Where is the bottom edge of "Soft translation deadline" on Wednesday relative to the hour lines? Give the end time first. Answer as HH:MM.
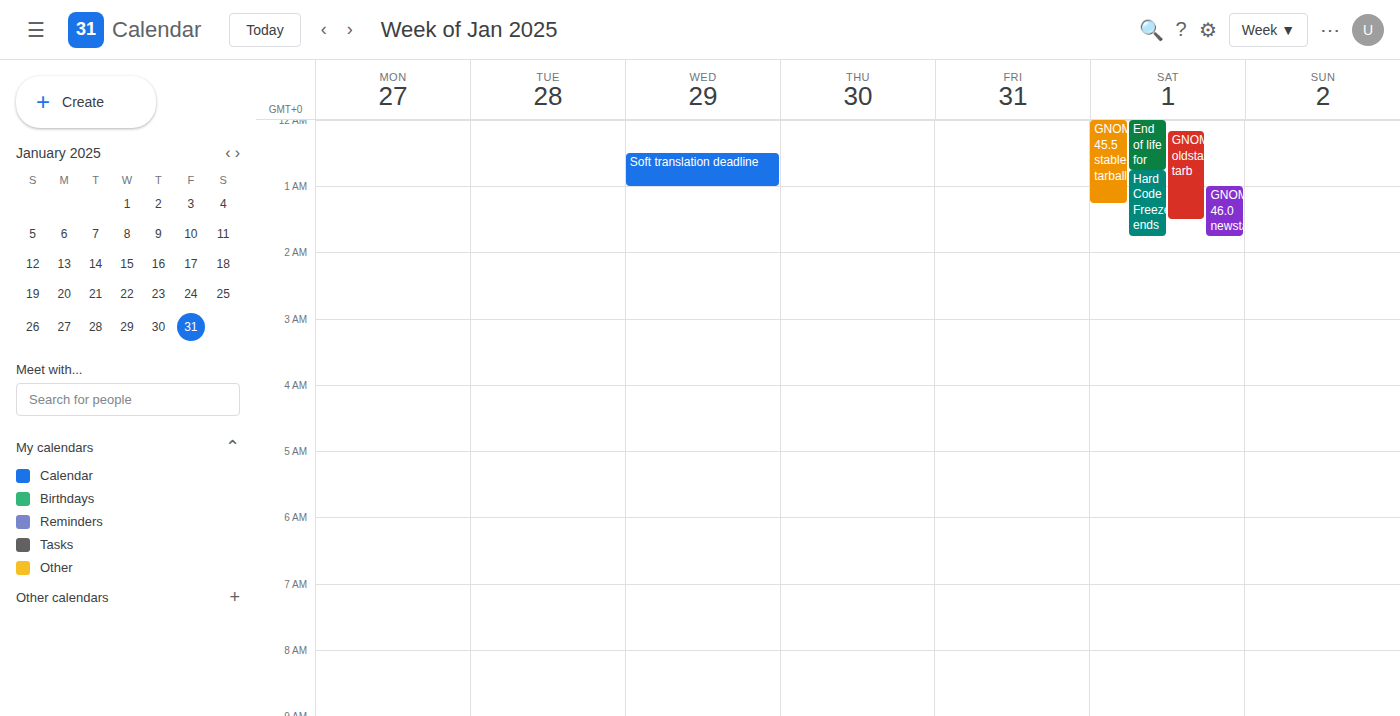
01:00 -- exactly on the 01:00 line.